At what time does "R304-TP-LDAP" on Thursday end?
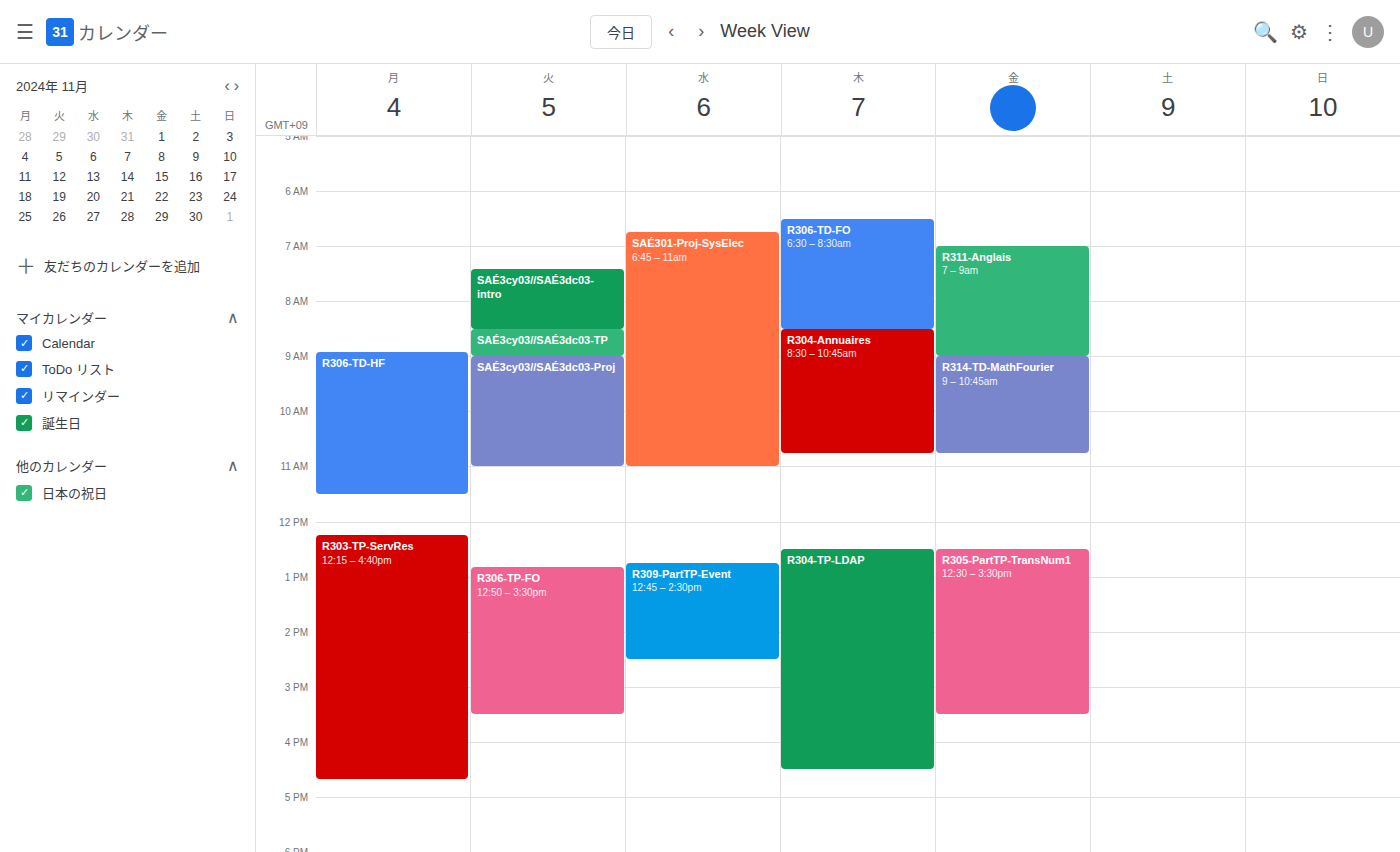
4:30 PM